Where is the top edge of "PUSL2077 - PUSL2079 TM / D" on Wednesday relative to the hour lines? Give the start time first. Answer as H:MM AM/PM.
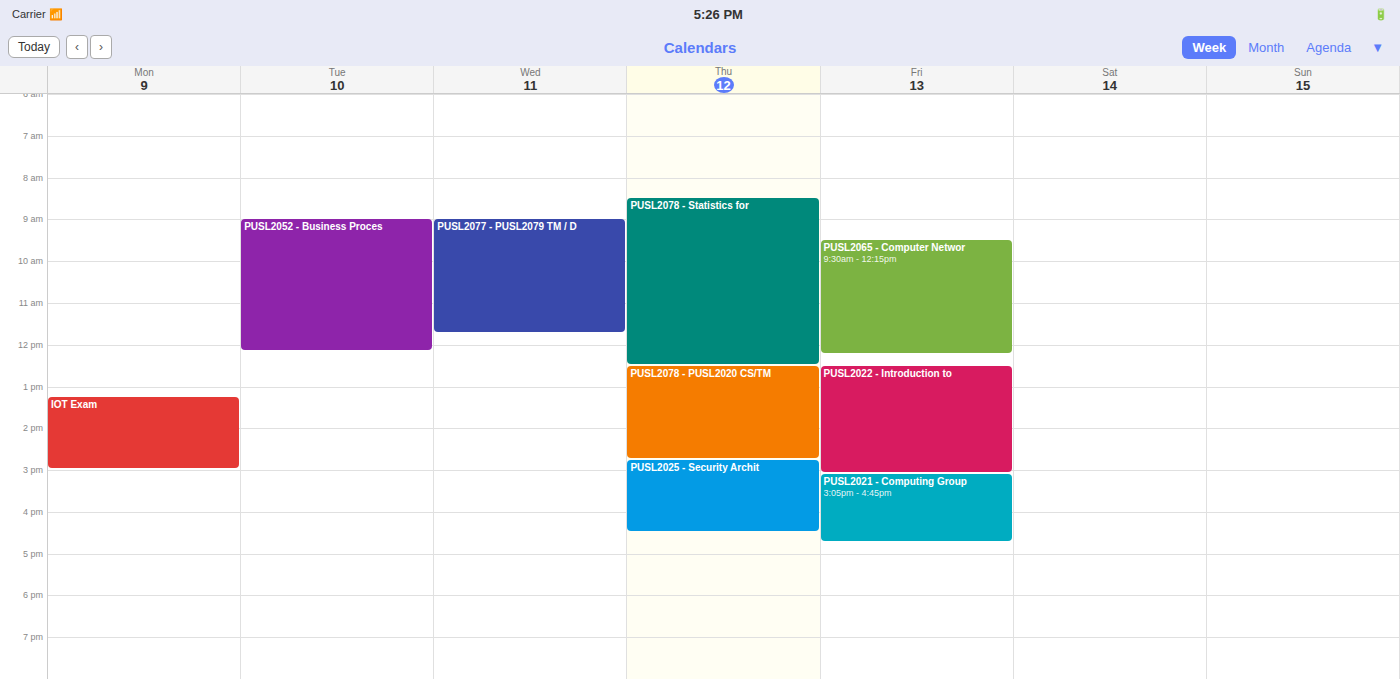
9:00 AM -- exactly on the 9 AM line.